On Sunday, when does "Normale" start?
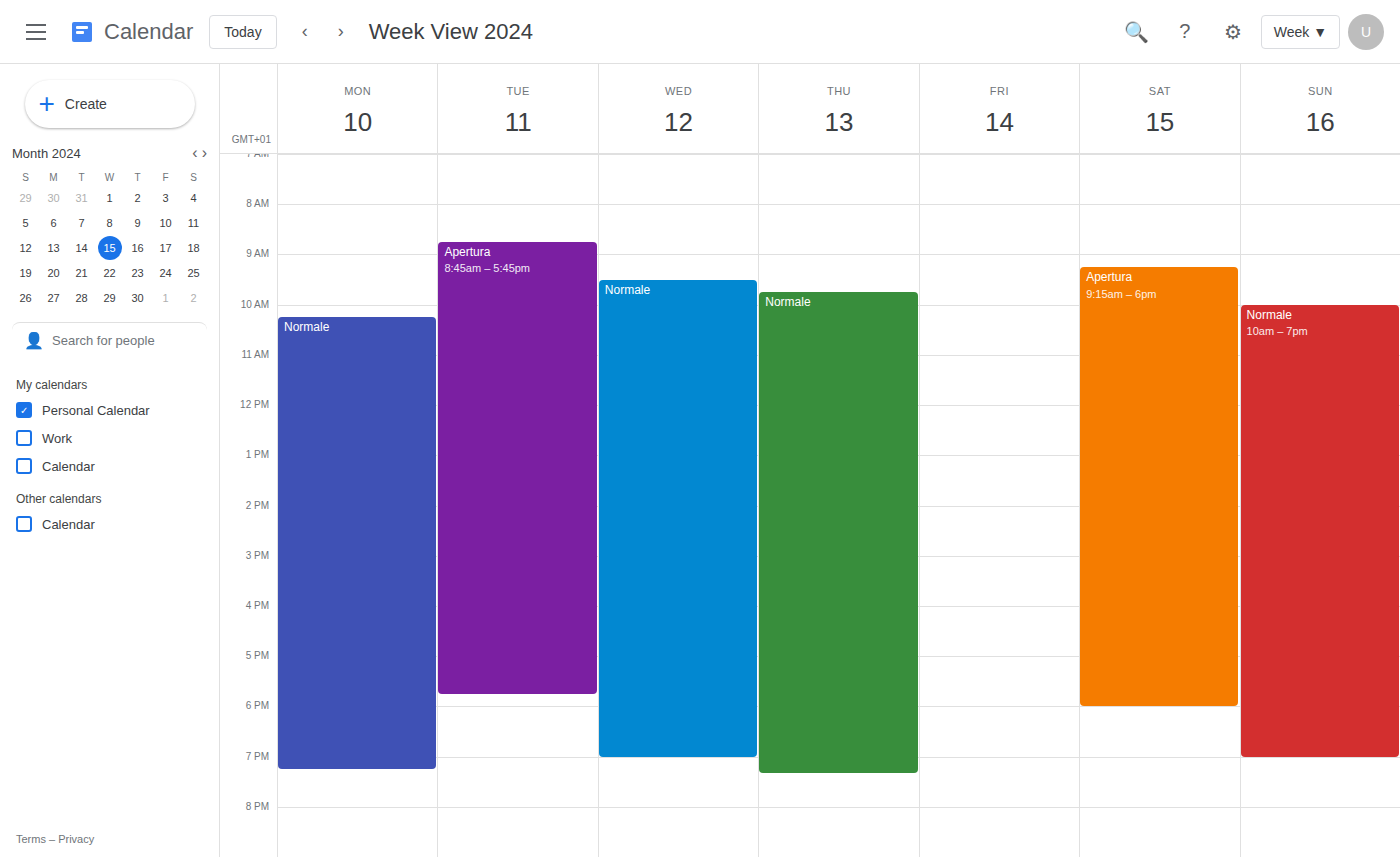
10:00 AM